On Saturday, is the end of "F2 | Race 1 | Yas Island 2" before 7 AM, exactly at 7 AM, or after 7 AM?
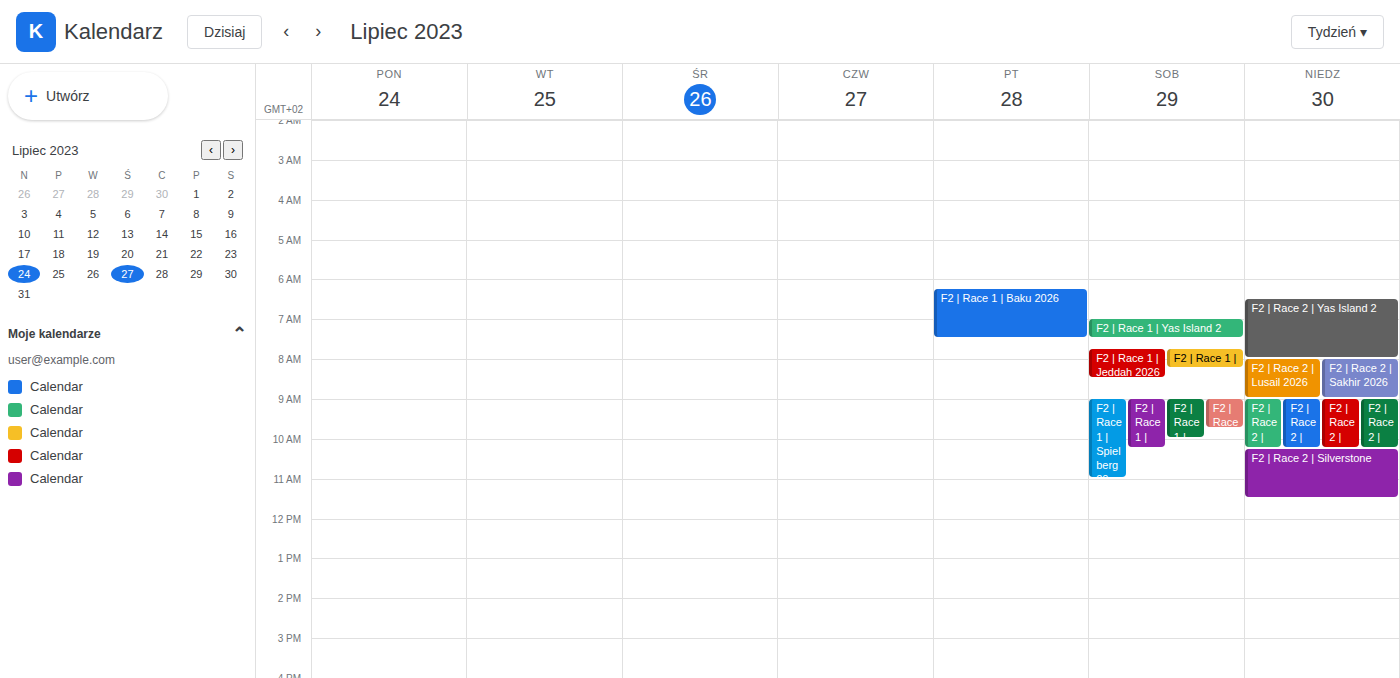
7:30 AM -- after 7 AM, 30 minutes below the 7 AM line.